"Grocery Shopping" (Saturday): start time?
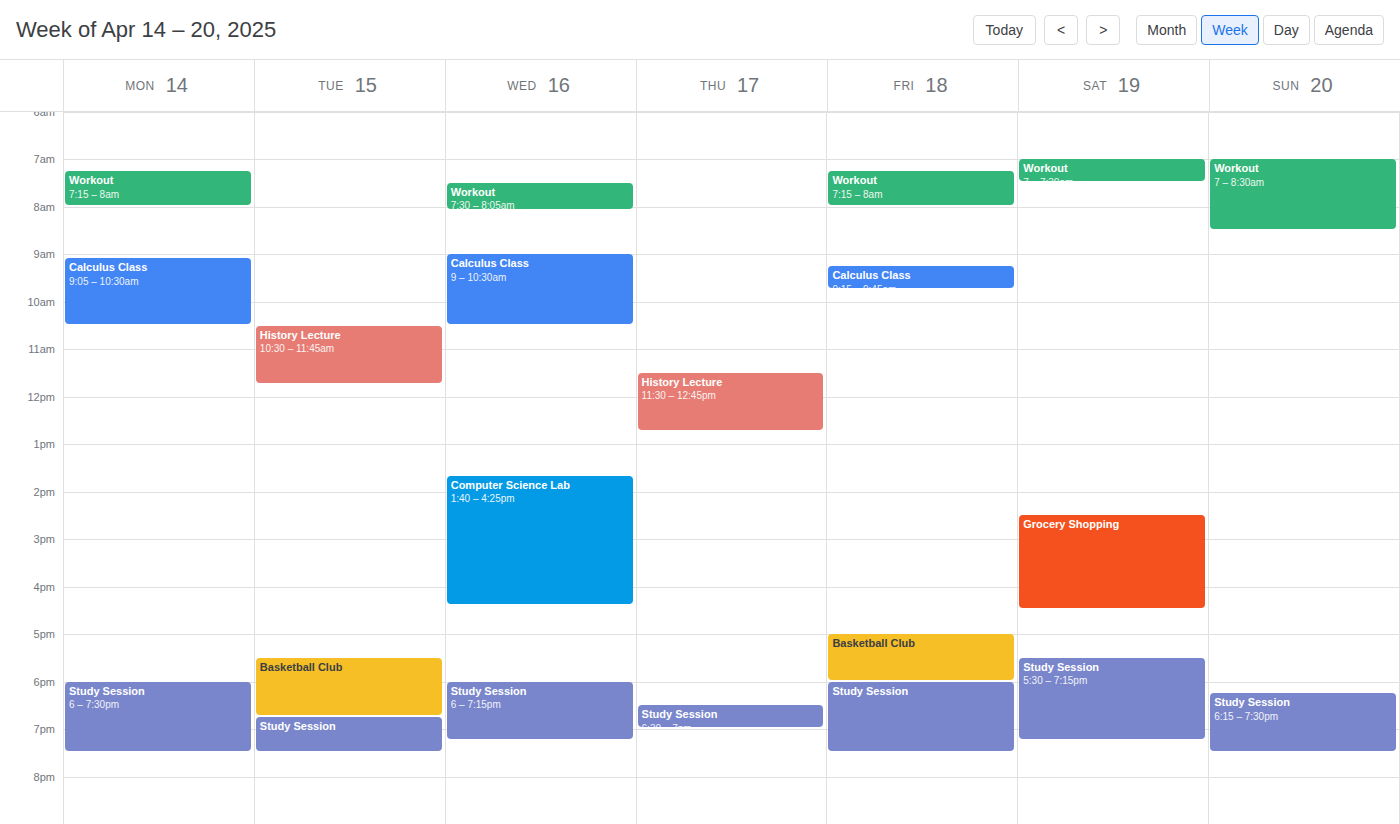
2:30 PM